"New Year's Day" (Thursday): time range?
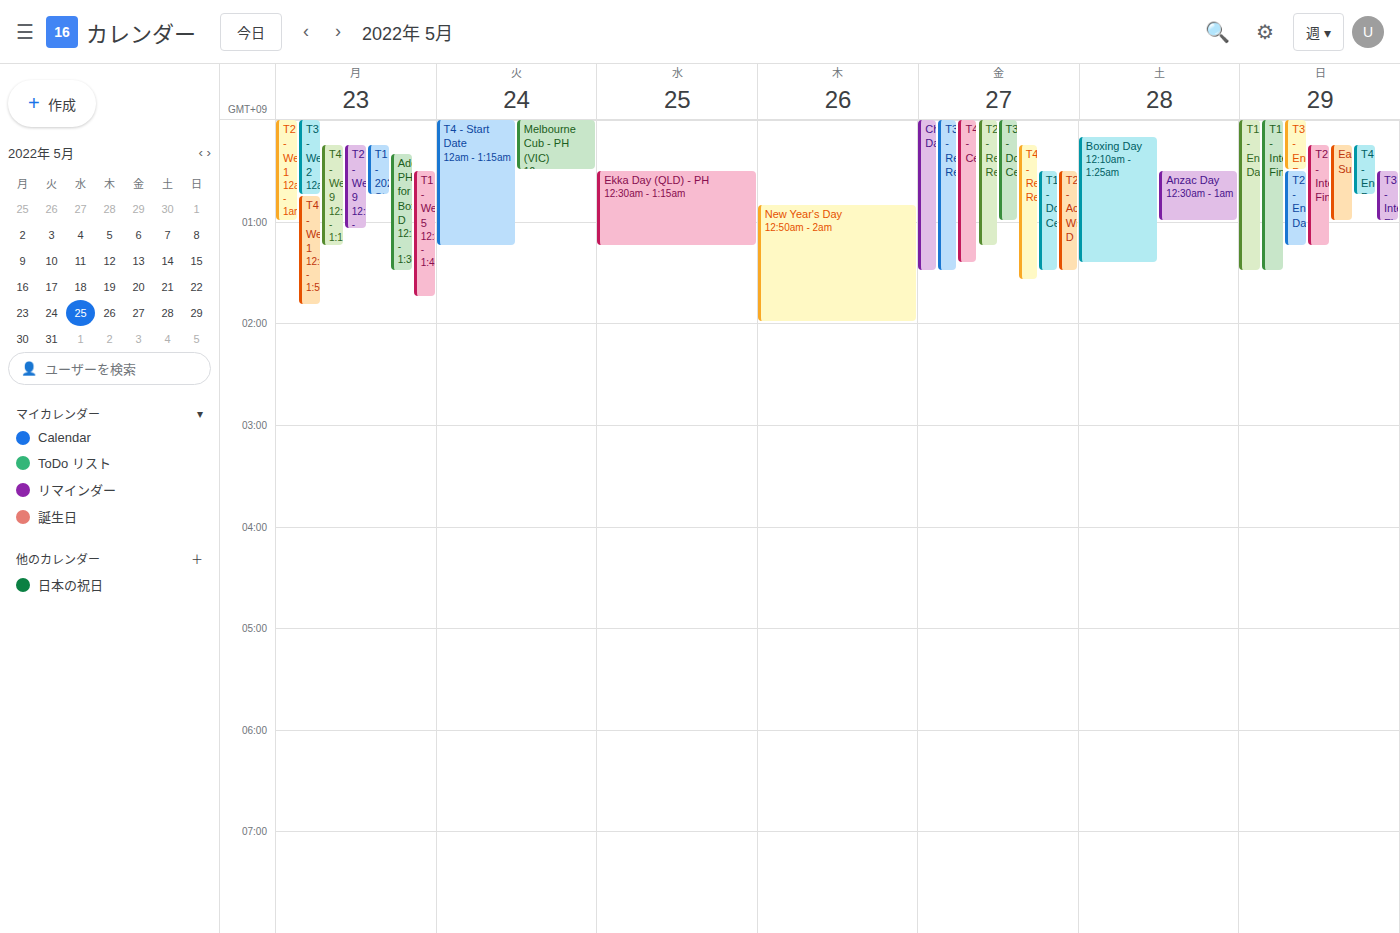
00:50 to 02:00